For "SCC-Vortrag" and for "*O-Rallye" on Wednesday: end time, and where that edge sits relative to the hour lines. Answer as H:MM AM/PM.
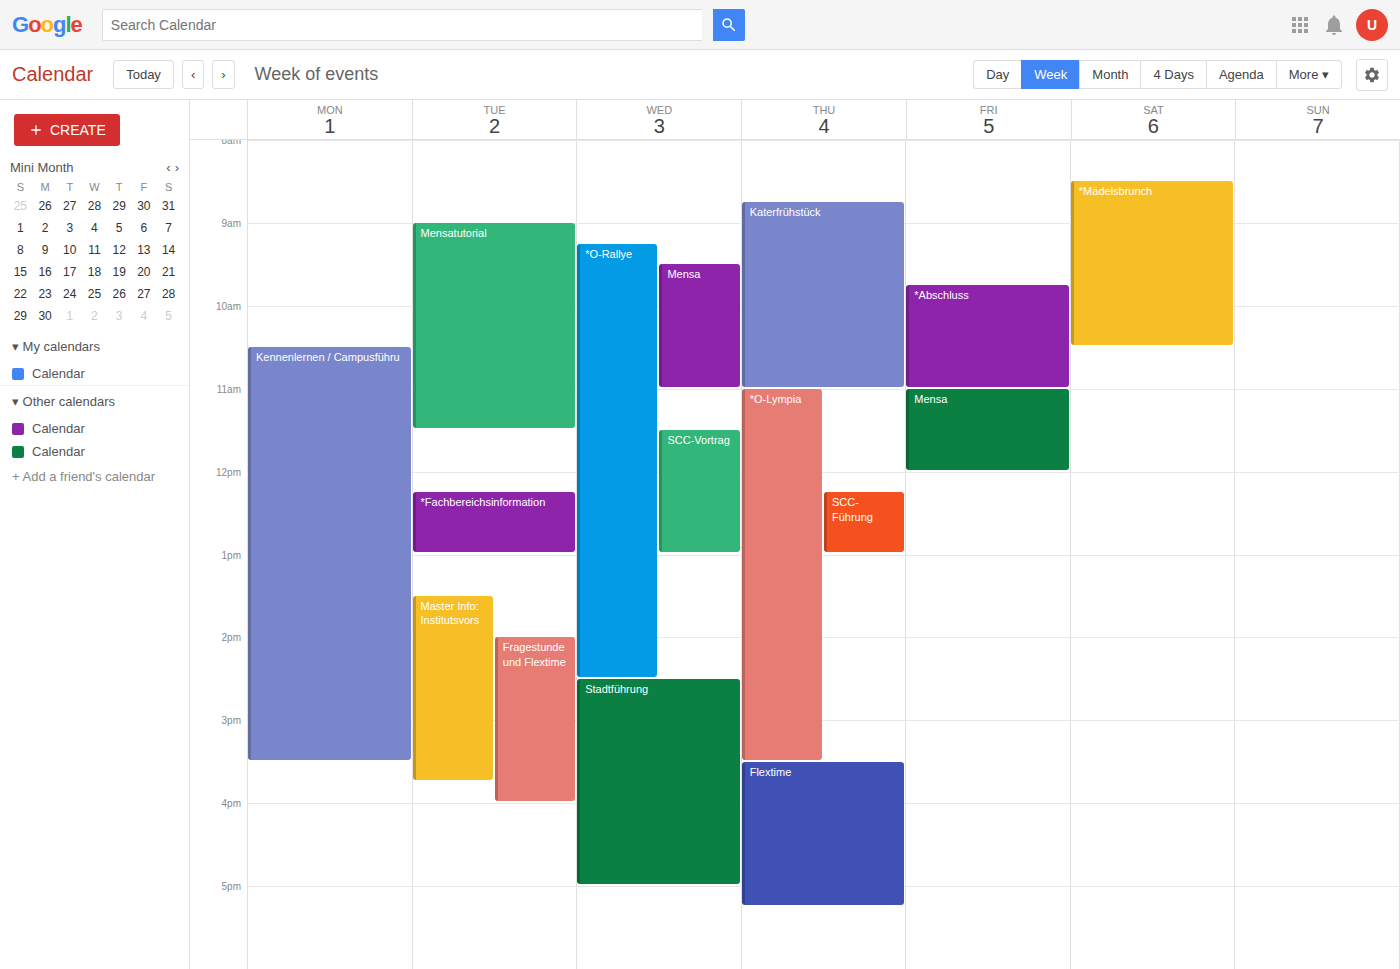
"SCC-Vortrag": 1:00 PM, exactly on the 1 PM line. "*O-Rallye": 2:30 PM, halfway between the 2 PM and 3 PM lines.